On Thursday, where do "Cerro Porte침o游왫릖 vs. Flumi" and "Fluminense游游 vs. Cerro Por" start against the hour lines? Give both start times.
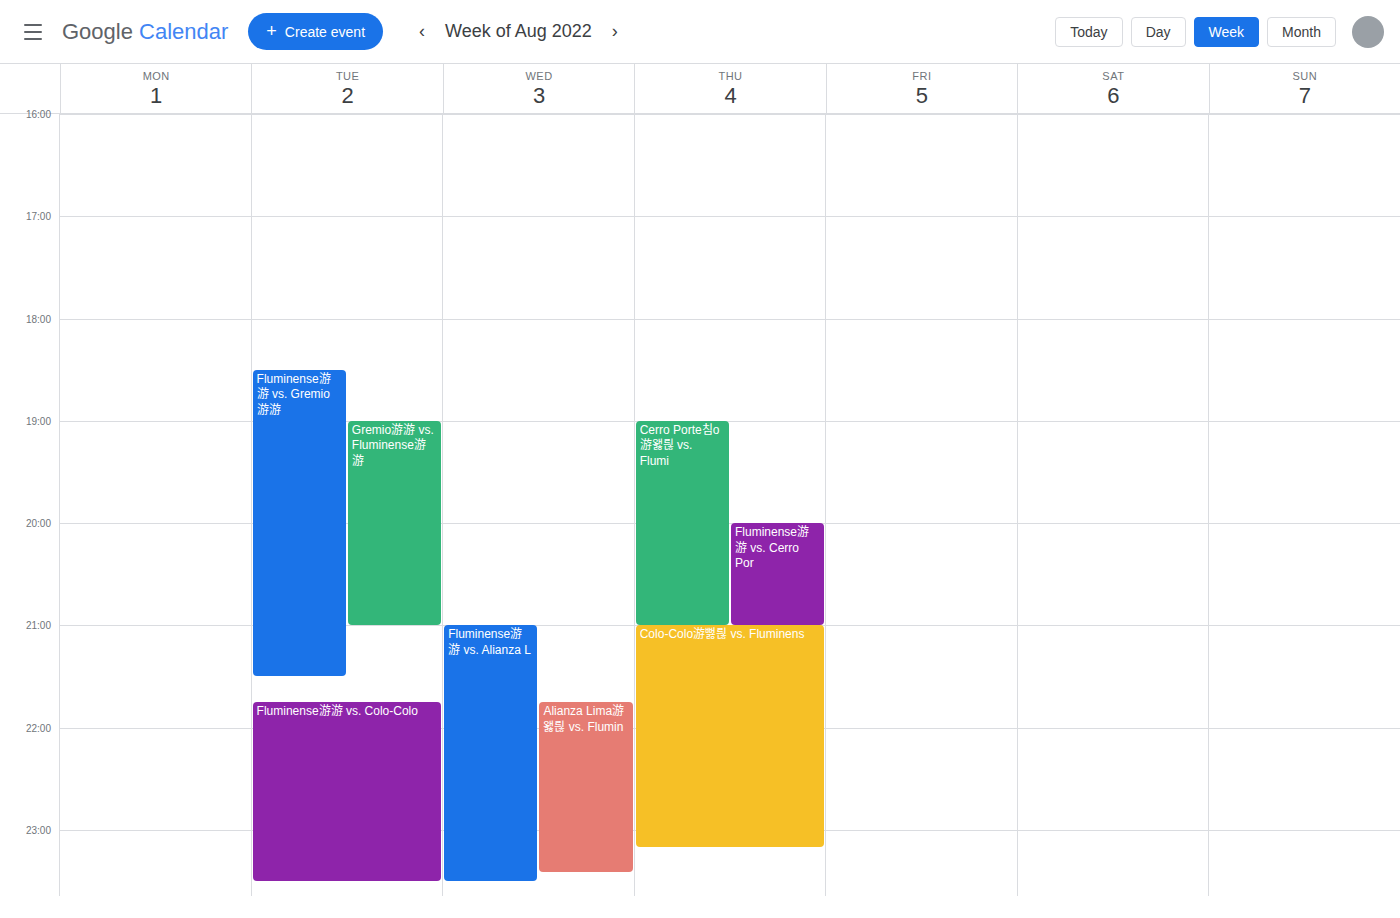
"Cerro Porte침o游왫릖 vs. Flumi": 7:00 PM, exactly on the 7 PM line. "Fluminense游游 vs. Cerro Por": 8:00 PM, exactly on the 8 PM line.